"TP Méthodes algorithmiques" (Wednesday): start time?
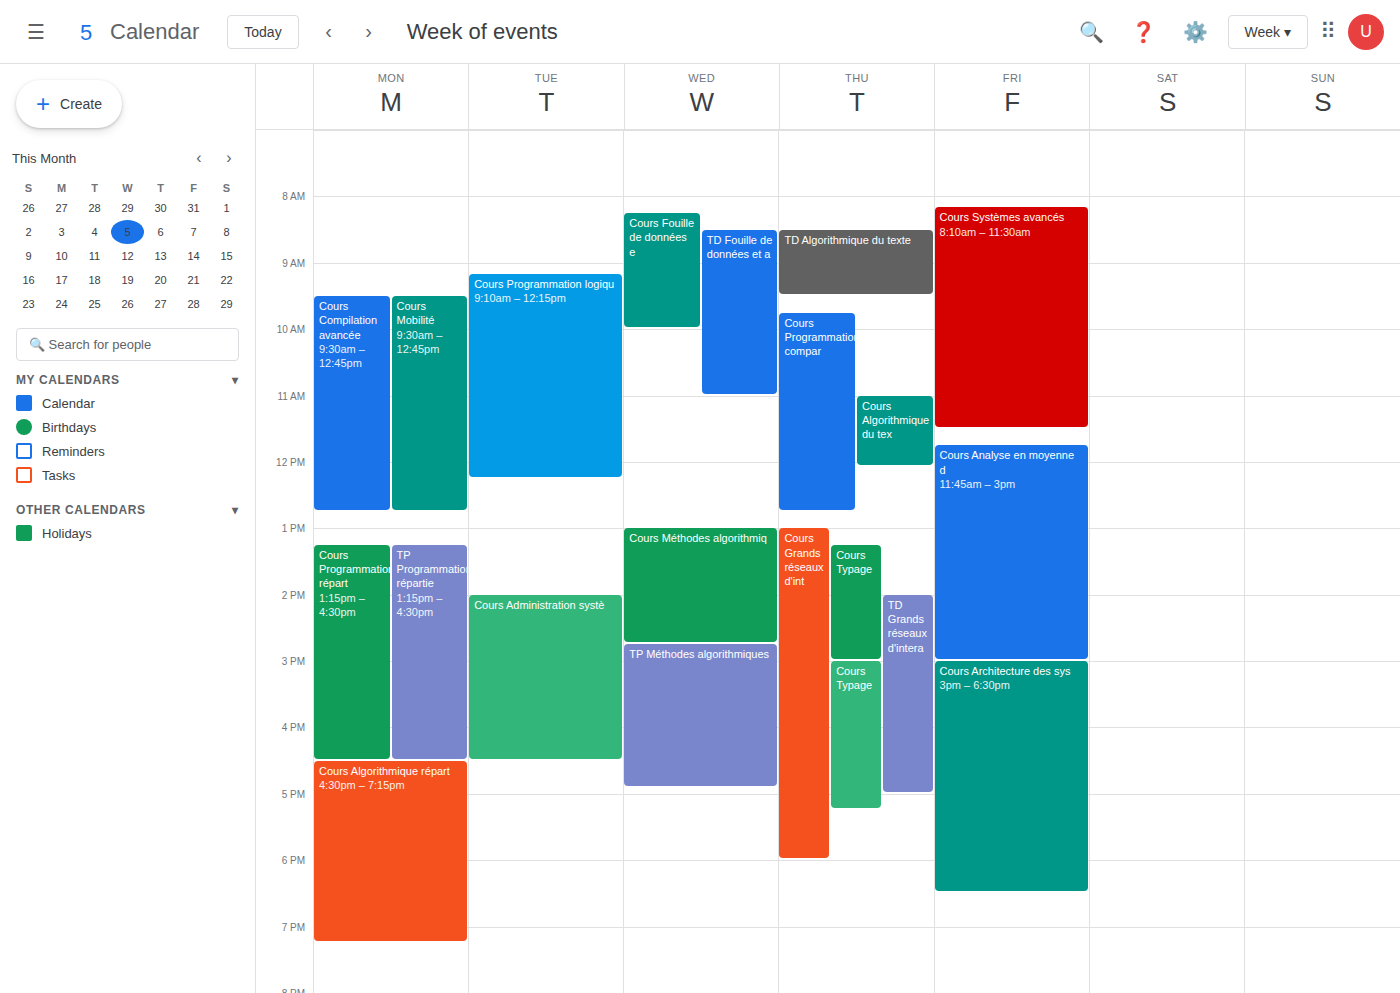
14:45